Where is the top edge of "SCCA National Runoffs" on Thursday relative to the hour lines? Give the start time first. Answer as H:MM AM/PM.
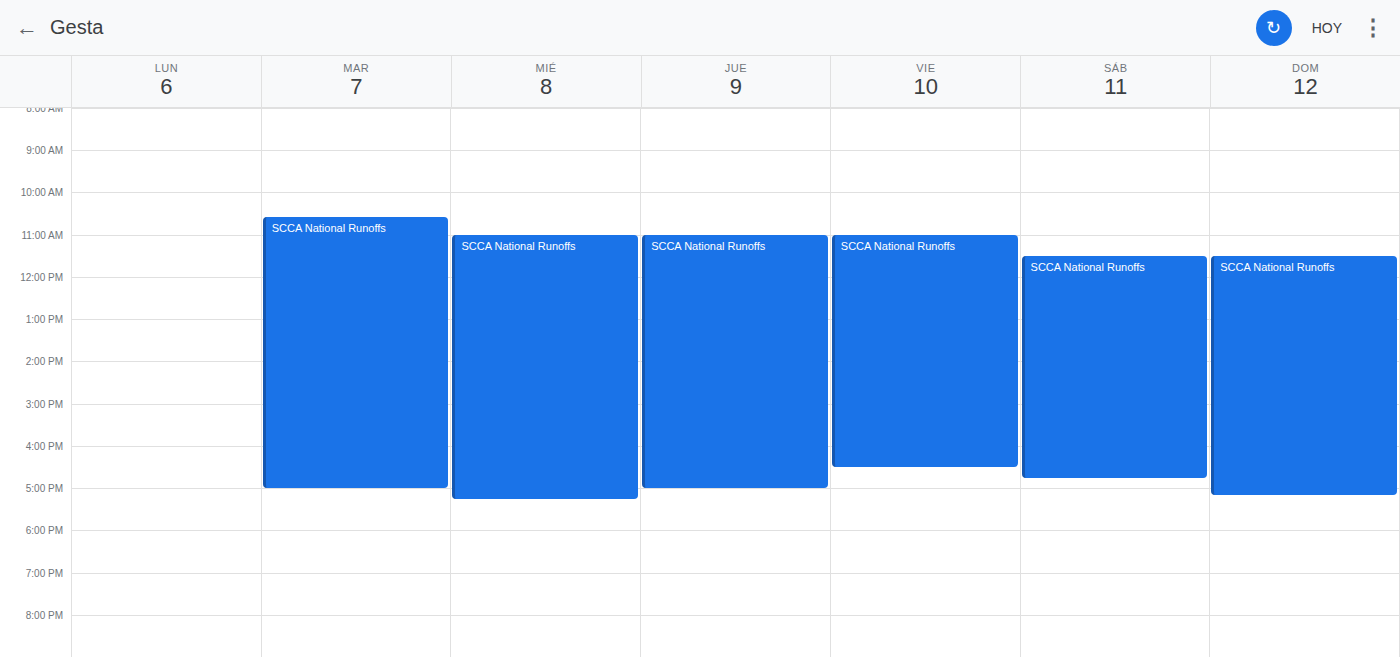
11:00 AM -- exactly on the 11 AM line.